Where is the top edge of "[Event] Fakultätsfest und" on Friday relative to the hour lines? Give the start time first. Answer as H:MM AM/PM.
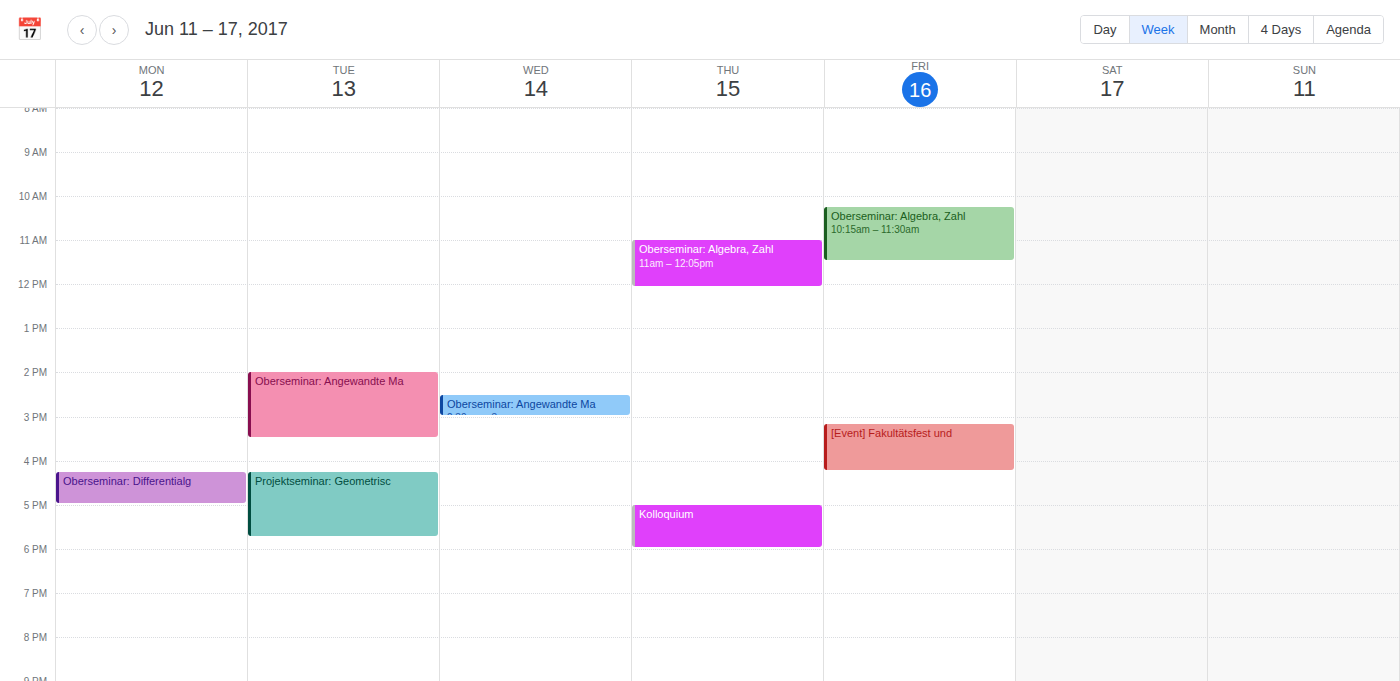
3:10 PM -- neither: 10 minutes below the 3 PM line and 50 minutes above the 4 PM line.